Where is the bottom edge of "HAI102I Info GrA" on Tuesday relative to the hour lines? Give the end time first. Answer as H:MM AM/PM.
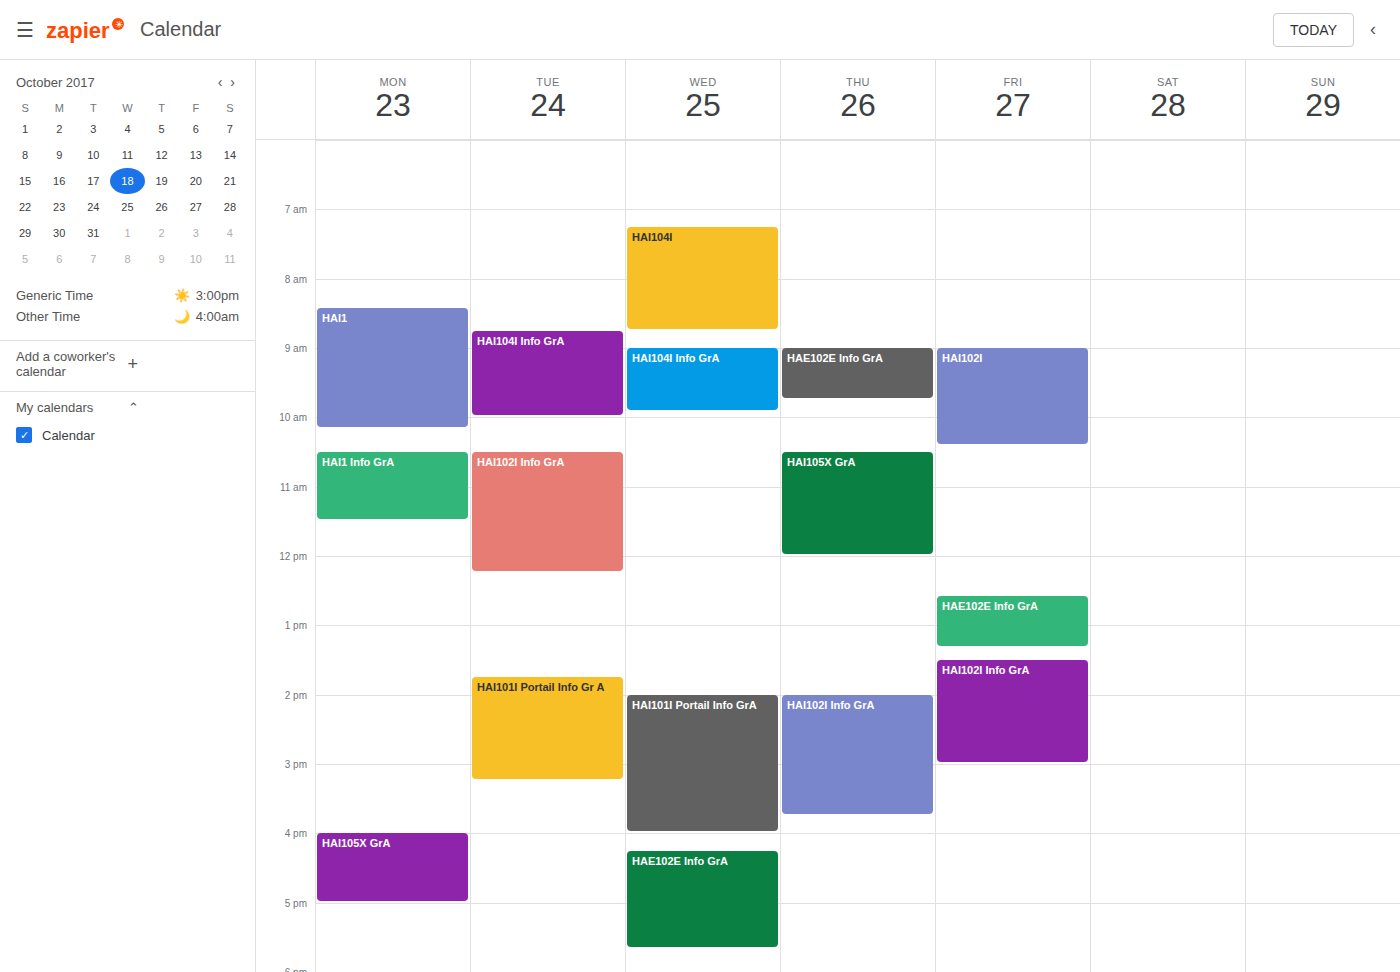
12:15 PM -- neither: a quarter of the way from the 12 PM line to the 1 PM line.